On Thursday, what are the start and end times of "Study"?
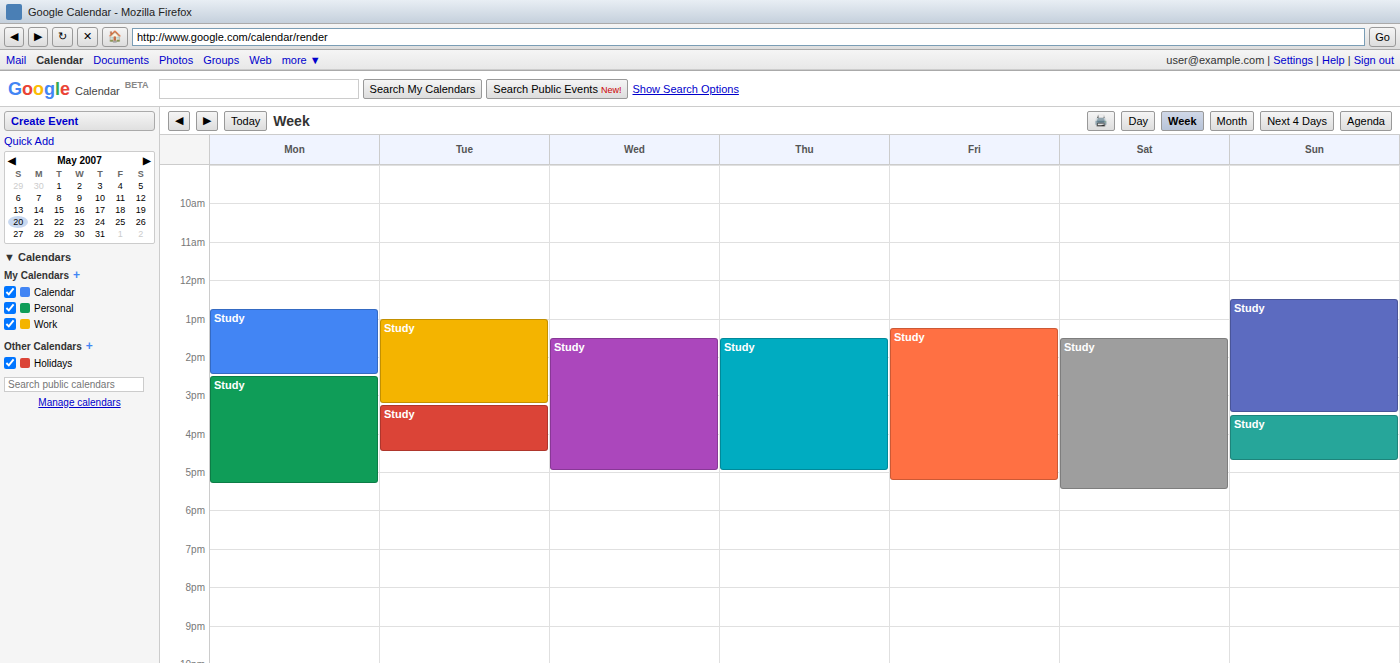
1:30 PM to 5:00 PM